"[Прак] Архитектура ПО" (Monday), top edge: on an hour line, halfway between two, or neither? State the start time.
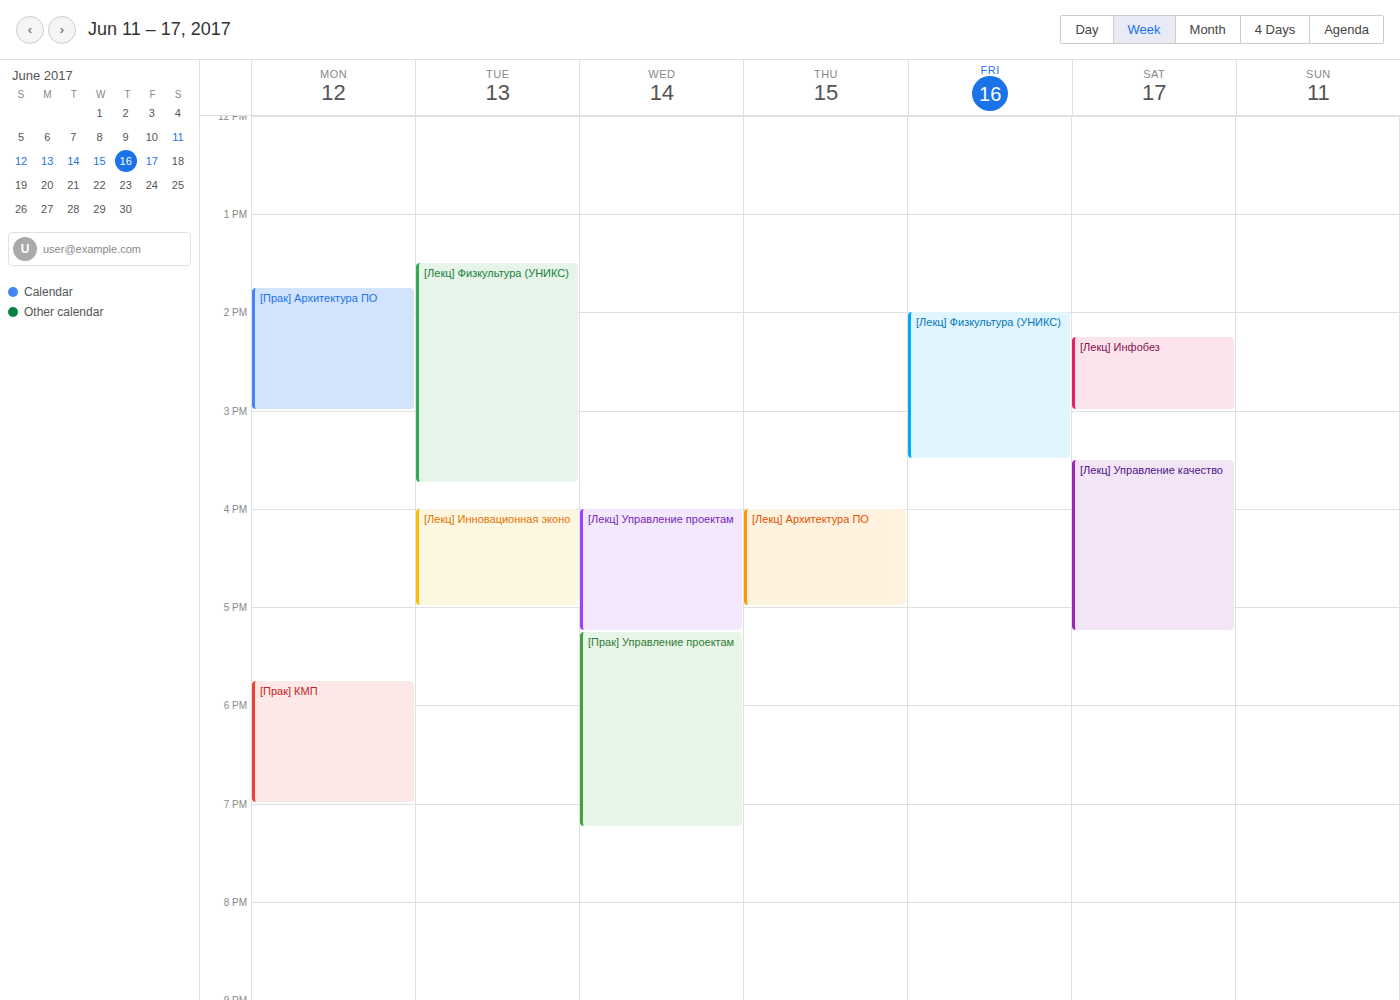
1:45 PM -- neither: three quarters of the way from the 1 PM line to the 2 PM line.